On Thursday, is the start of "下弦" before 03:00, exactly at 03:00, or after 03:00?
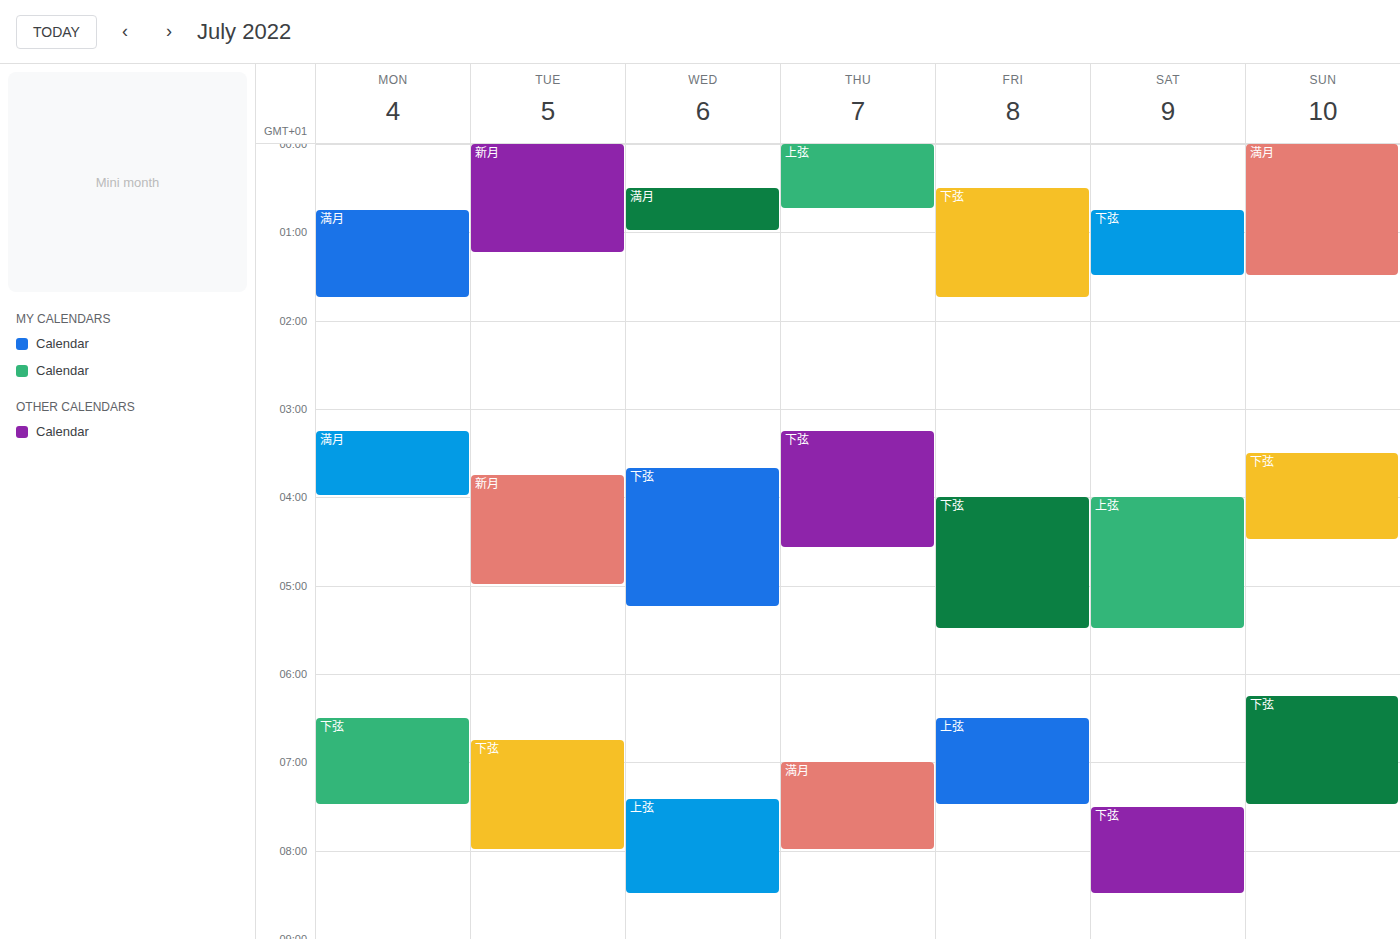
03:15 -- after 03:00, 15 minutes below the 03:00 line.